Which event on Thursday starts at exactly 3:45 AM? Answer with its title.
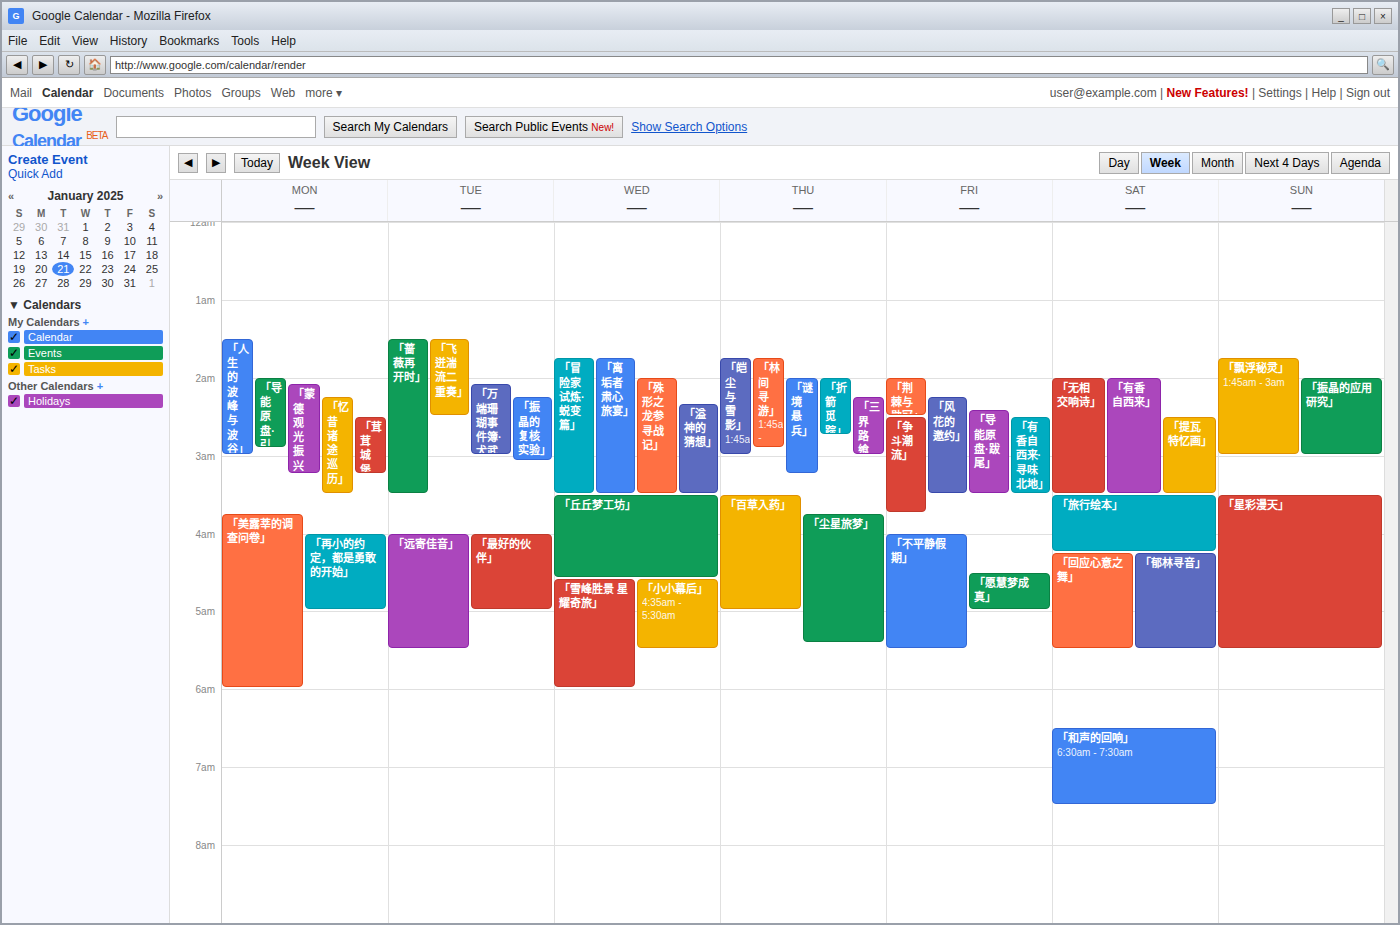
"「尘星旅梦」"